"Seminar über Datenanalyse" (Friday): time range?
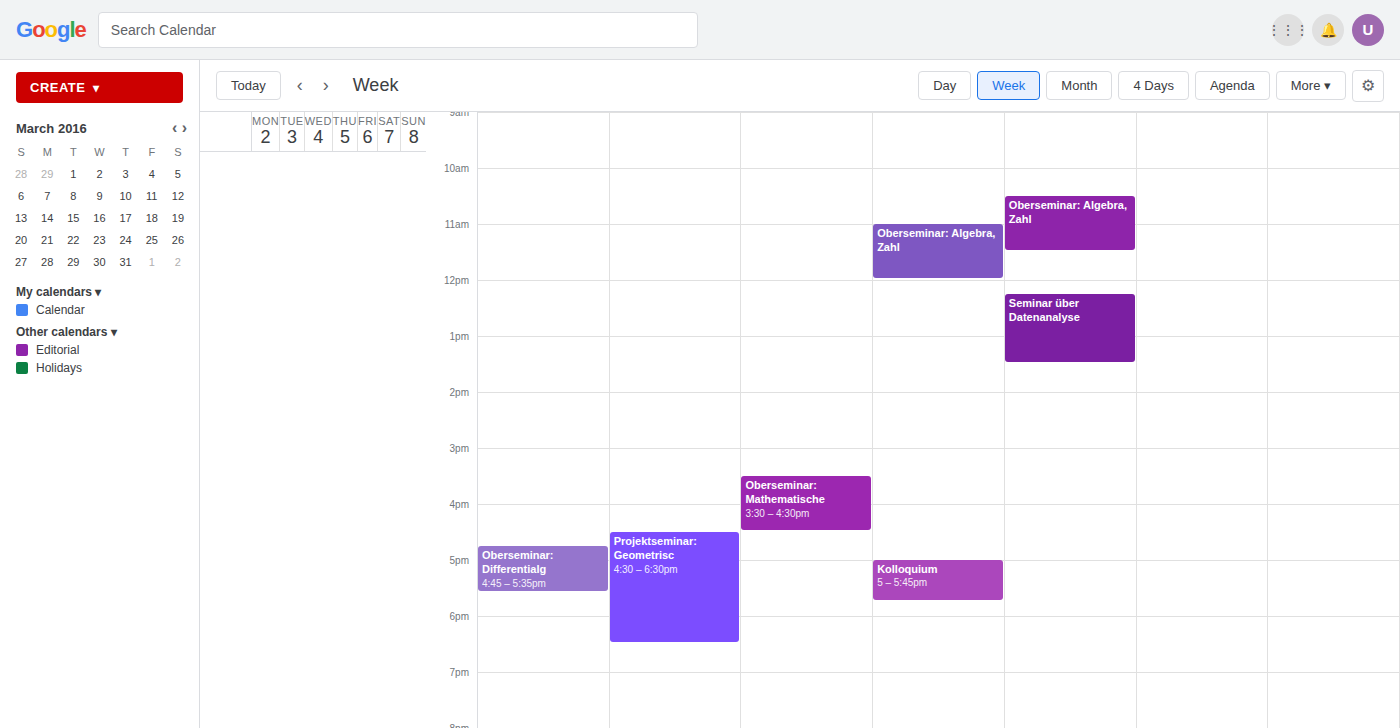
12:15 PM to 1:30 PM